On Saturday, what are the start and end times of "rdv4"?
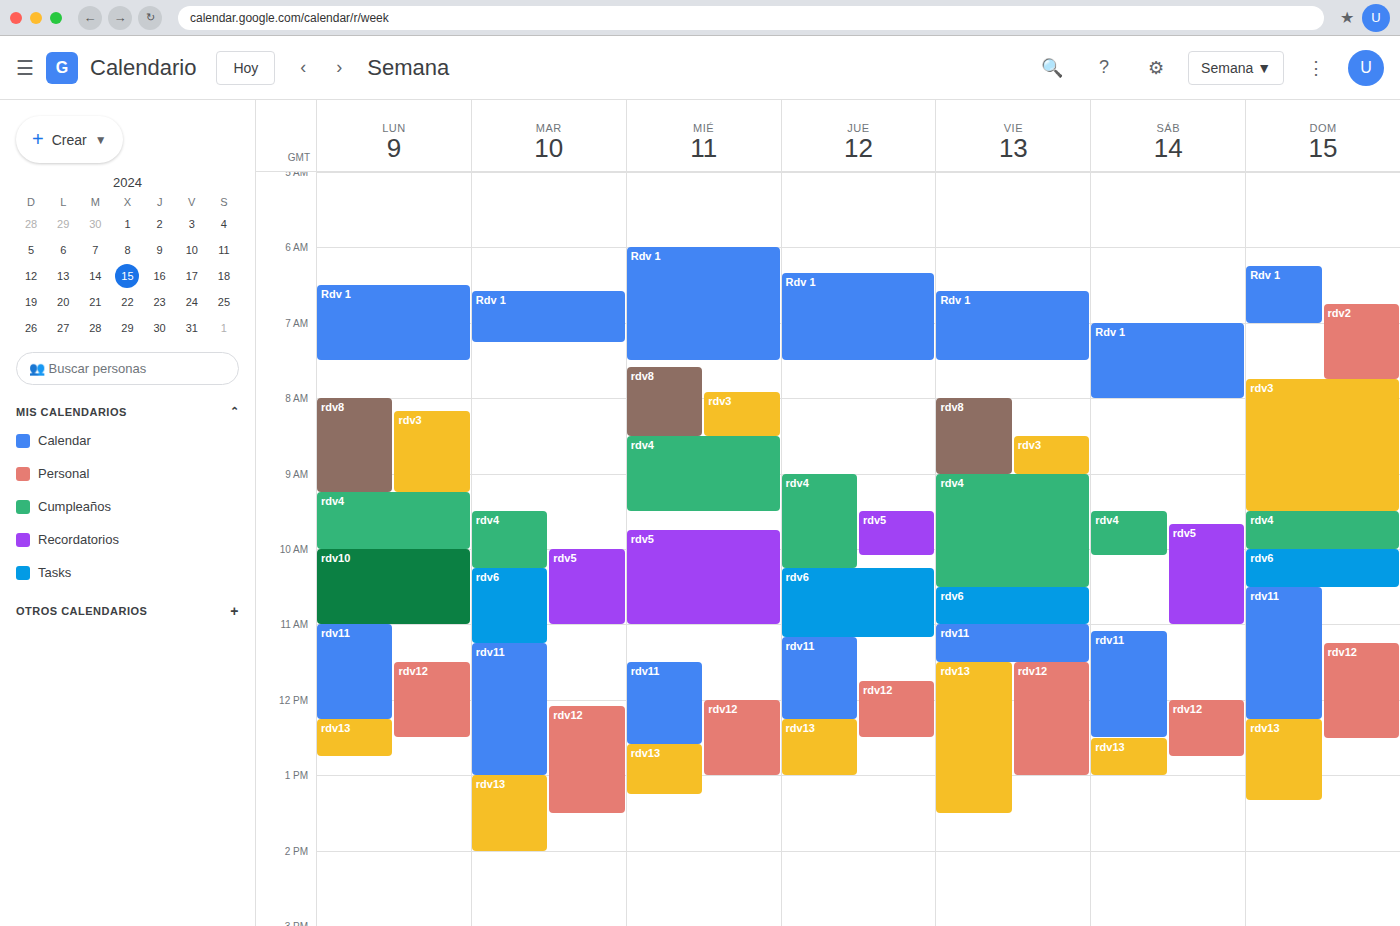
09:30 to 10:05